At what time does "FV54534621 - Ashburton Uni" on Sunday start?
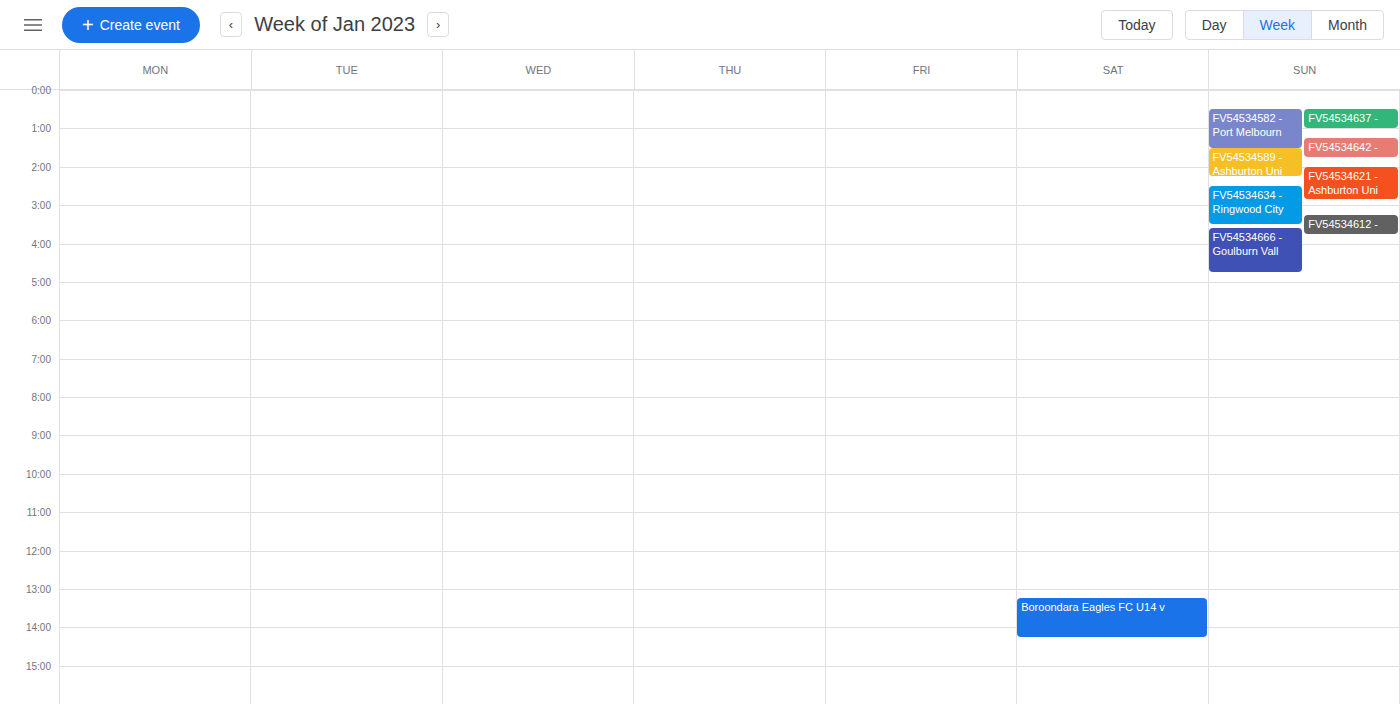
2:00 AM